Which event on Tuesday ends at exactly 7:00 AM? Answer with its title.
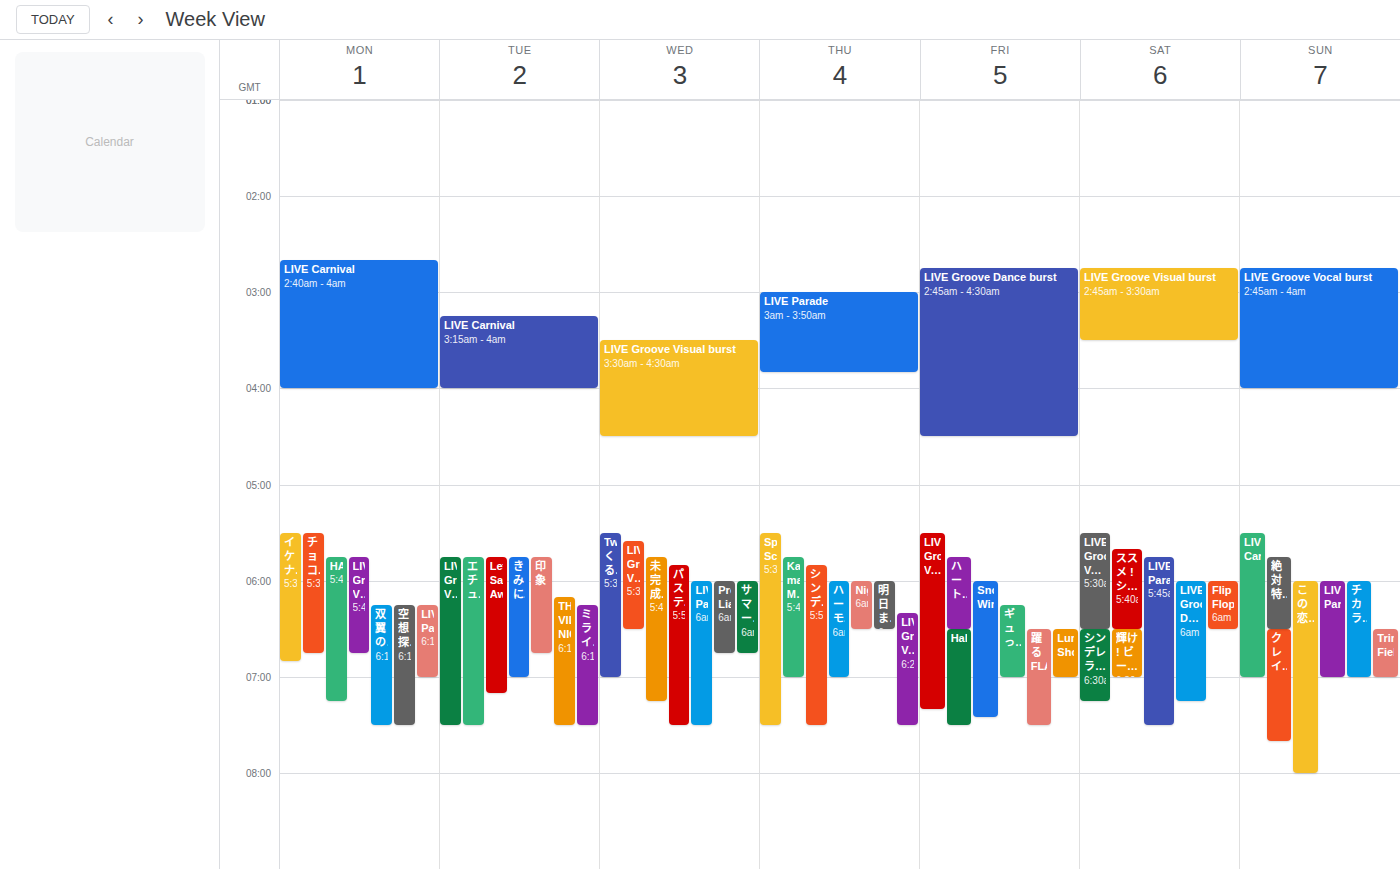
"きみにいっぱい☆"